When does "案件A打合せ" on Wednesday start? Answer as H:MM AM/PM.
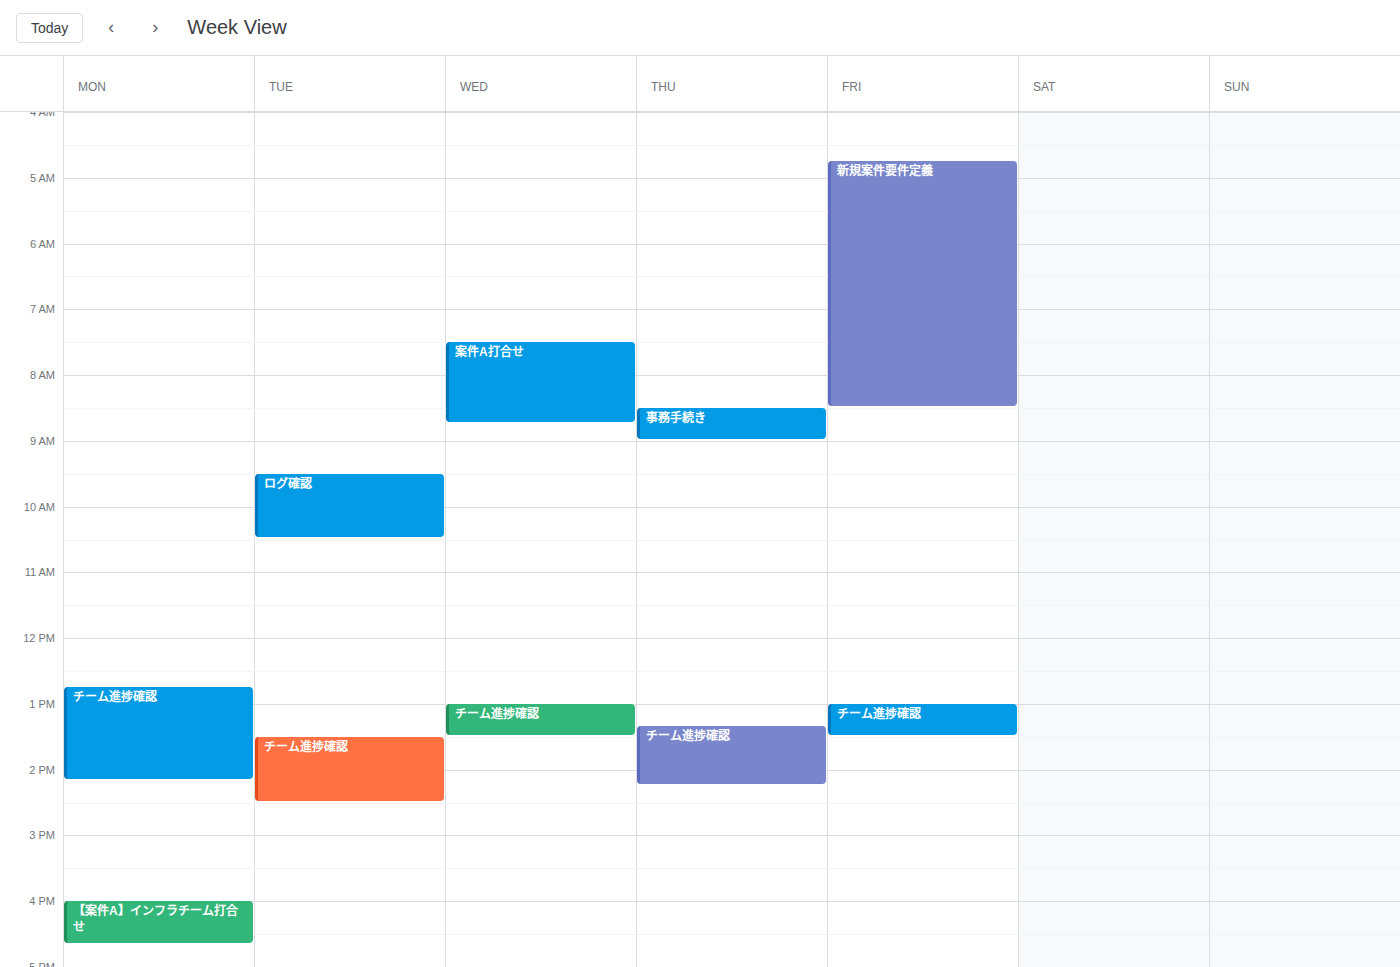
7:30 AM